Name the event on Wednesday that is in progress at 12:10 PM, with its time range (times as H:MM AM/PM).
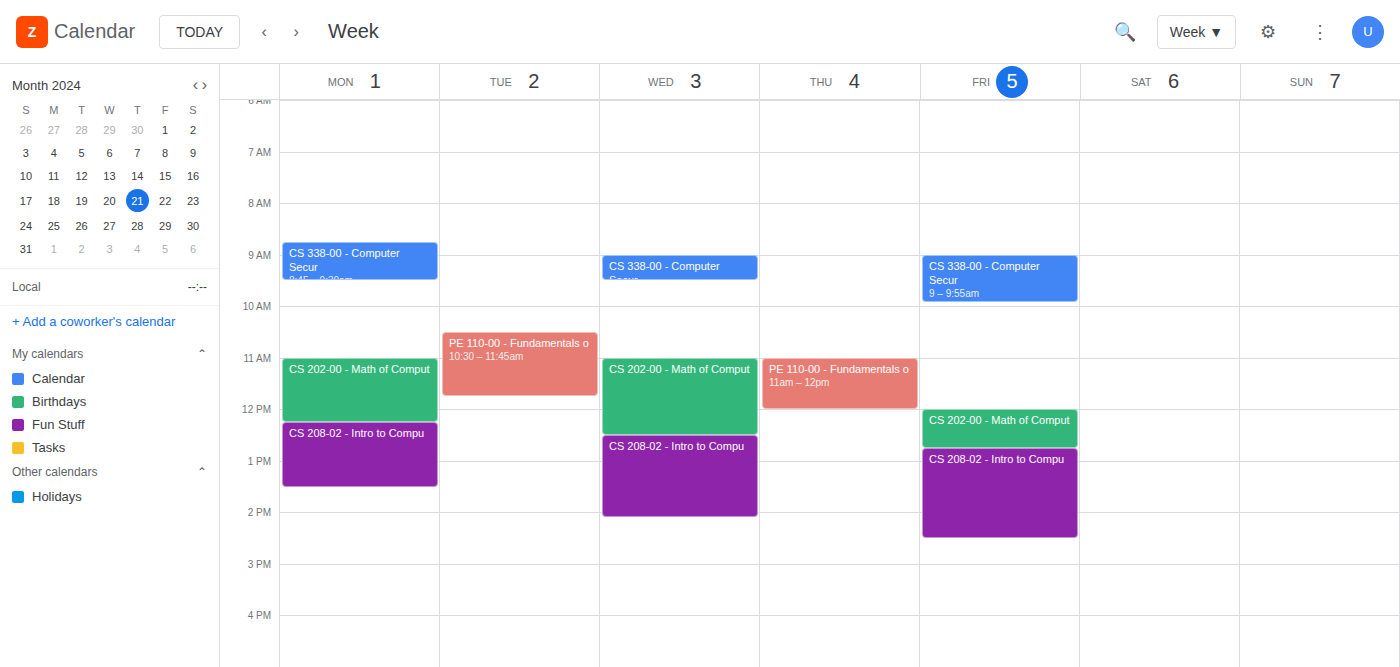
"CS 202-00 - Math of Comput", 11:00 AM to 12:30 PM